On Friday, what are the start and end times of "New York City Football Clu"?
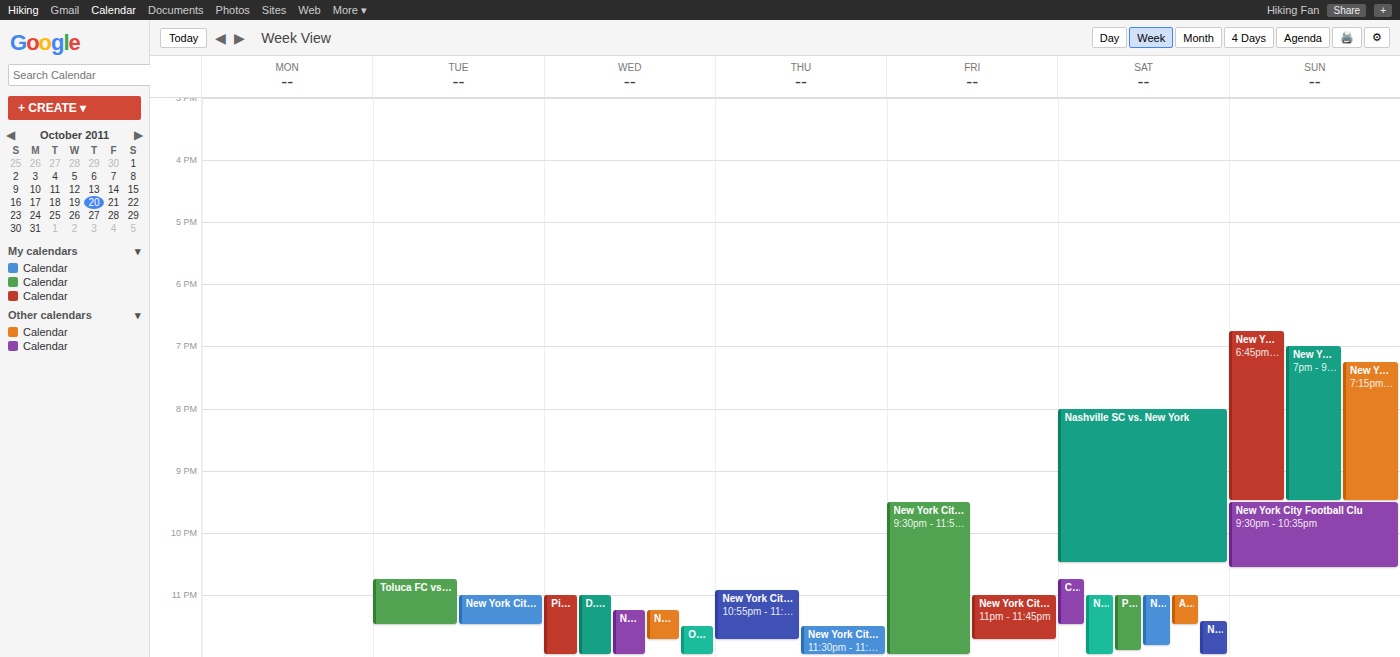
11:00 PM to 11:45 PM